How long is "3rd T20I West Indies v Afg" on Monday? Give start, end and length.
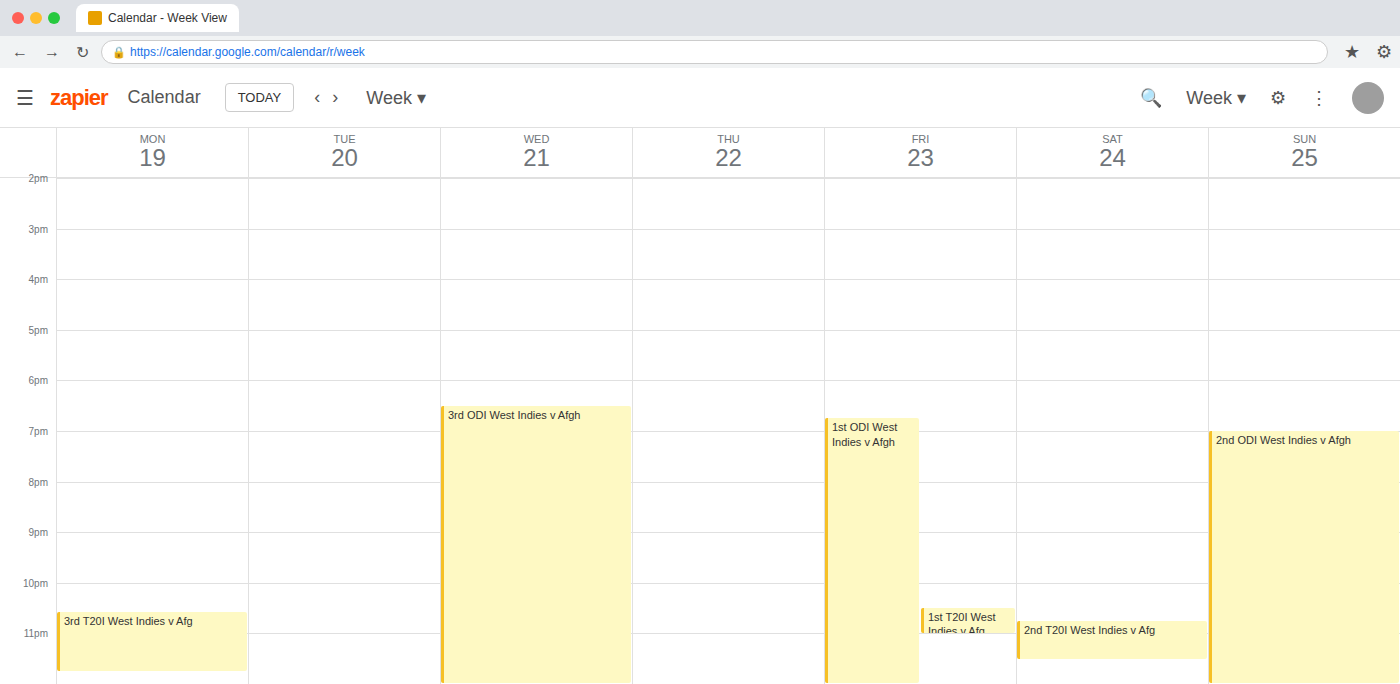
10:35 PM to 11:45 PM, 1 hour 10 minutes